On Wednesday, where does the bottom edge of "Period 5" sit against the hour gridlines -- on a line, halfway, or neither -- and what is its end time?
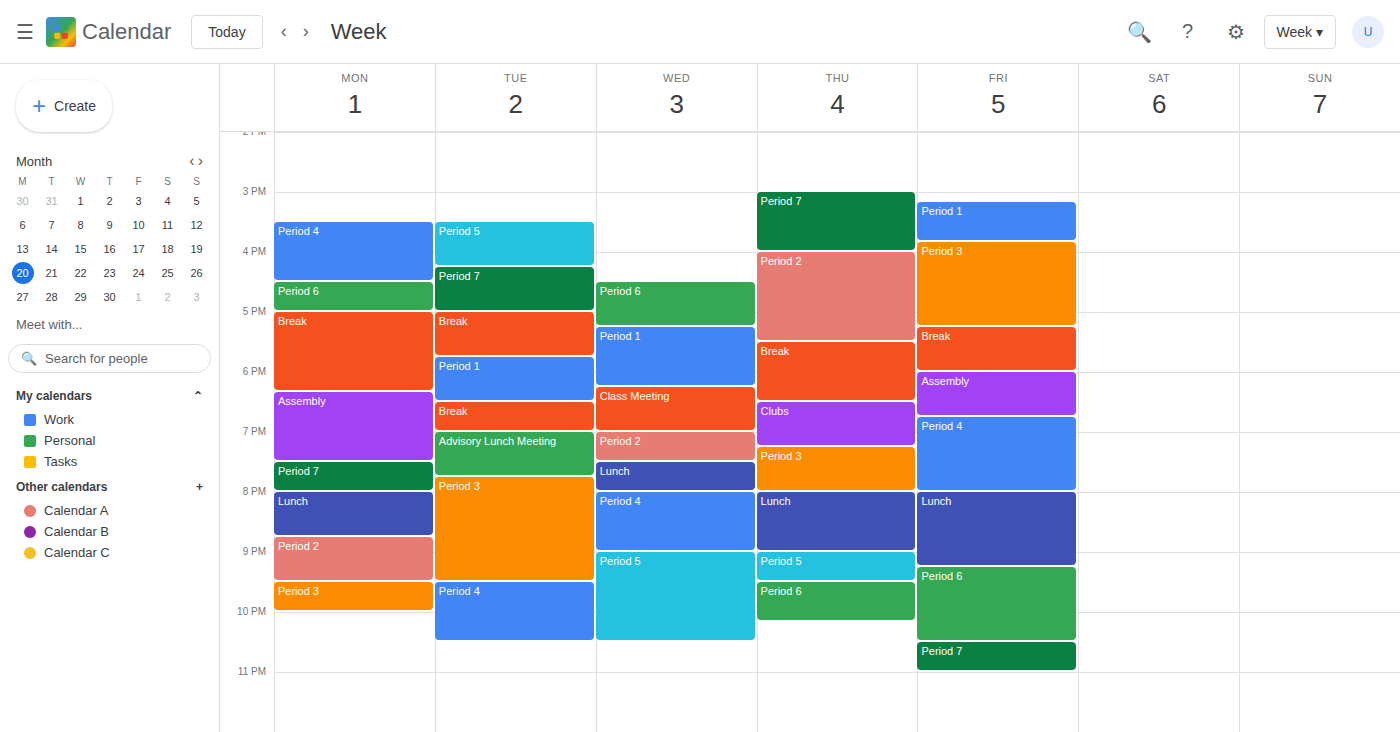
10:30 PM -- halfway between the 10 PM and 11 PM lines.